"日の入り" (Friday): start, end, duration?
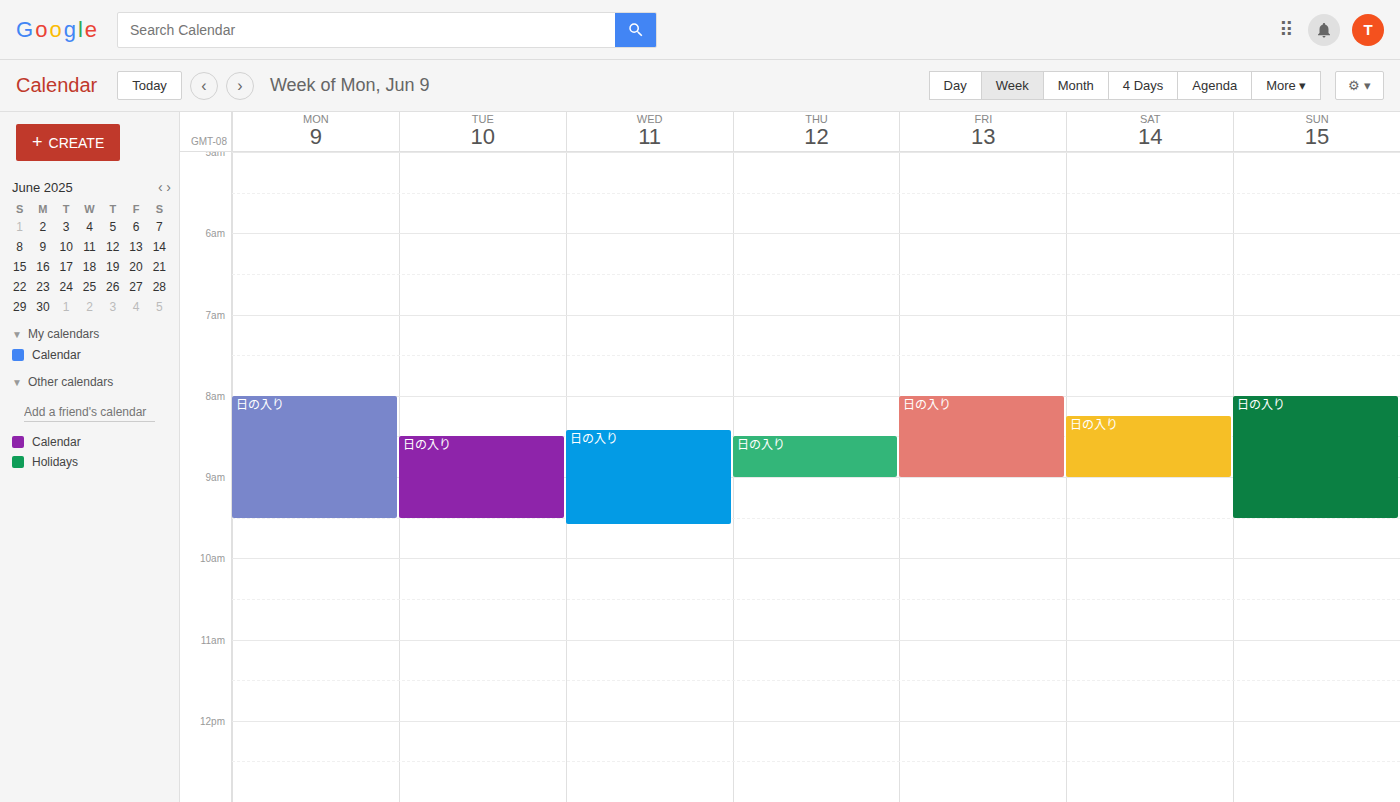
8:00 AM to 9:00 AM, 1 hour